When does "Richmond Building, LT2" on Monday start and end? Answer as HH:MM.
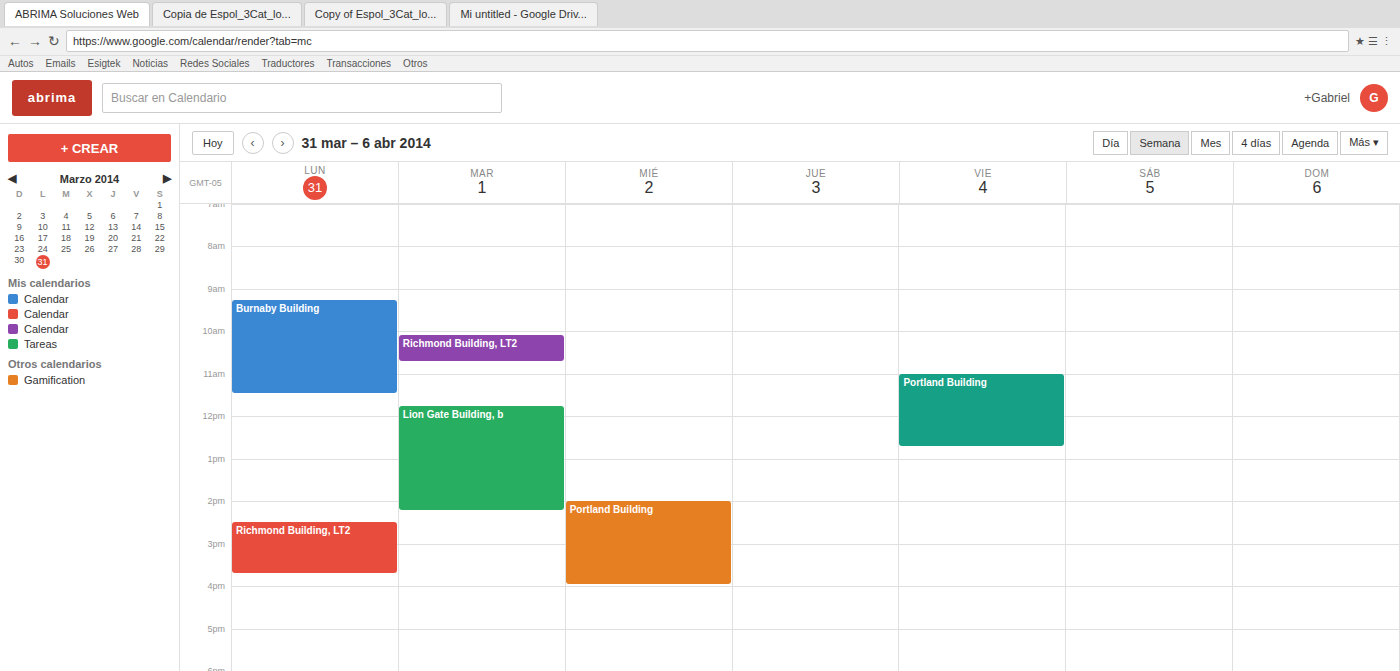
14:30 to 15:45